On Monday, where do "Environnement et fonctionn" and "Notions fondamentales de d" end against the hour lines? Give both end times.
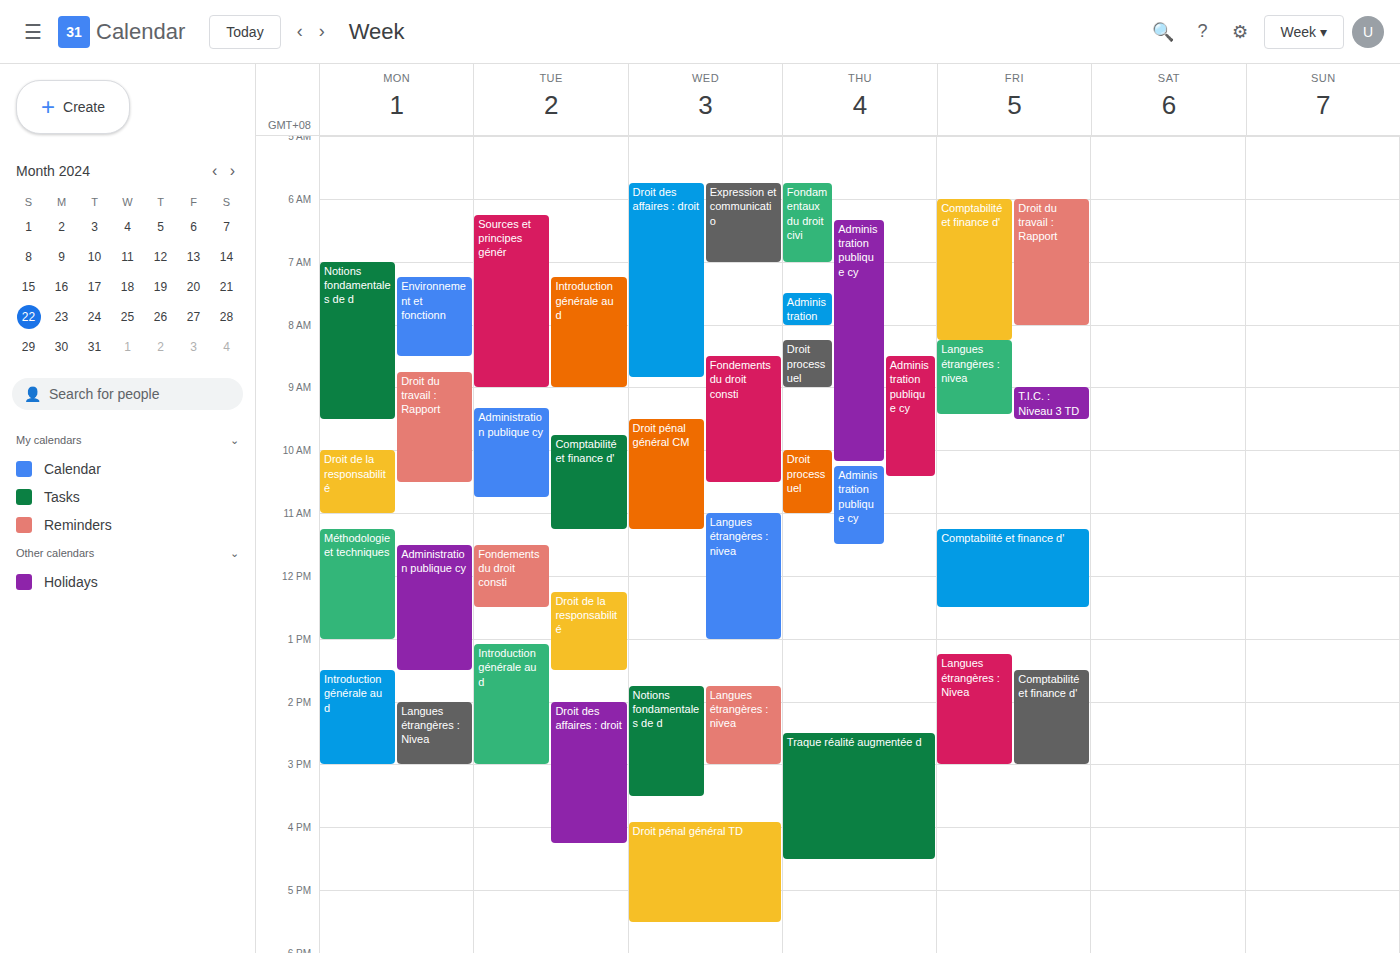
"Environnement et fonctionn": 8:30 AM, halfway between the 8 AM and 9 AM lines. "Notions fondamentales de d": 9:30 AM, halfway between the 9 AM and 10 AM lines.